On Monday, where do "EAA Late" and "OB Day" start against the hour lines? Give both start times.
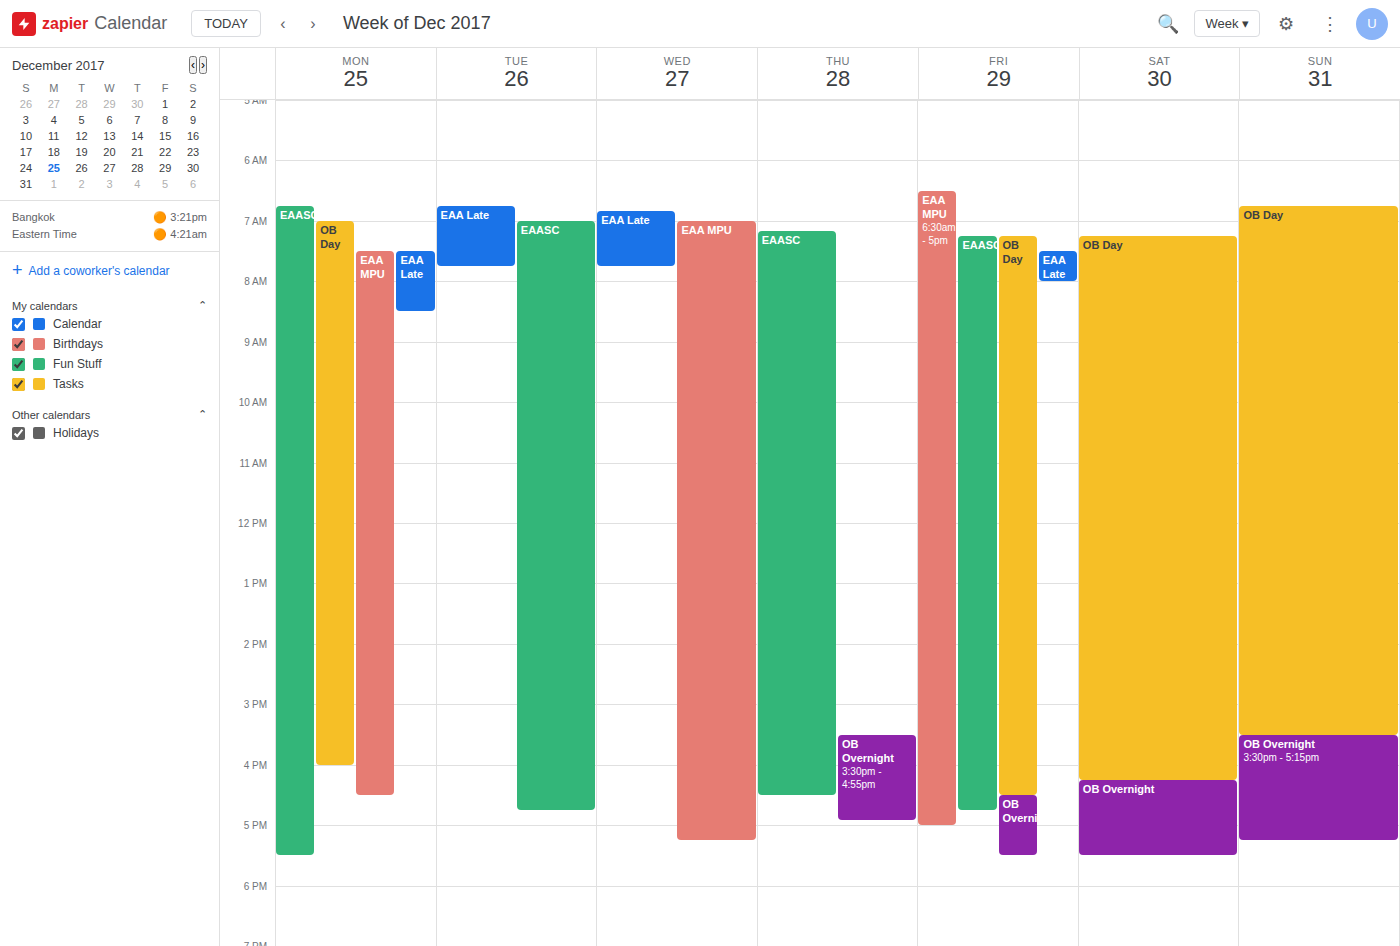
"EAA Late": 7:30 AM, halfway between the 7 AM and 8 AM lines. "OB Day": 7:00 AM, exactly on the 7 AM line.